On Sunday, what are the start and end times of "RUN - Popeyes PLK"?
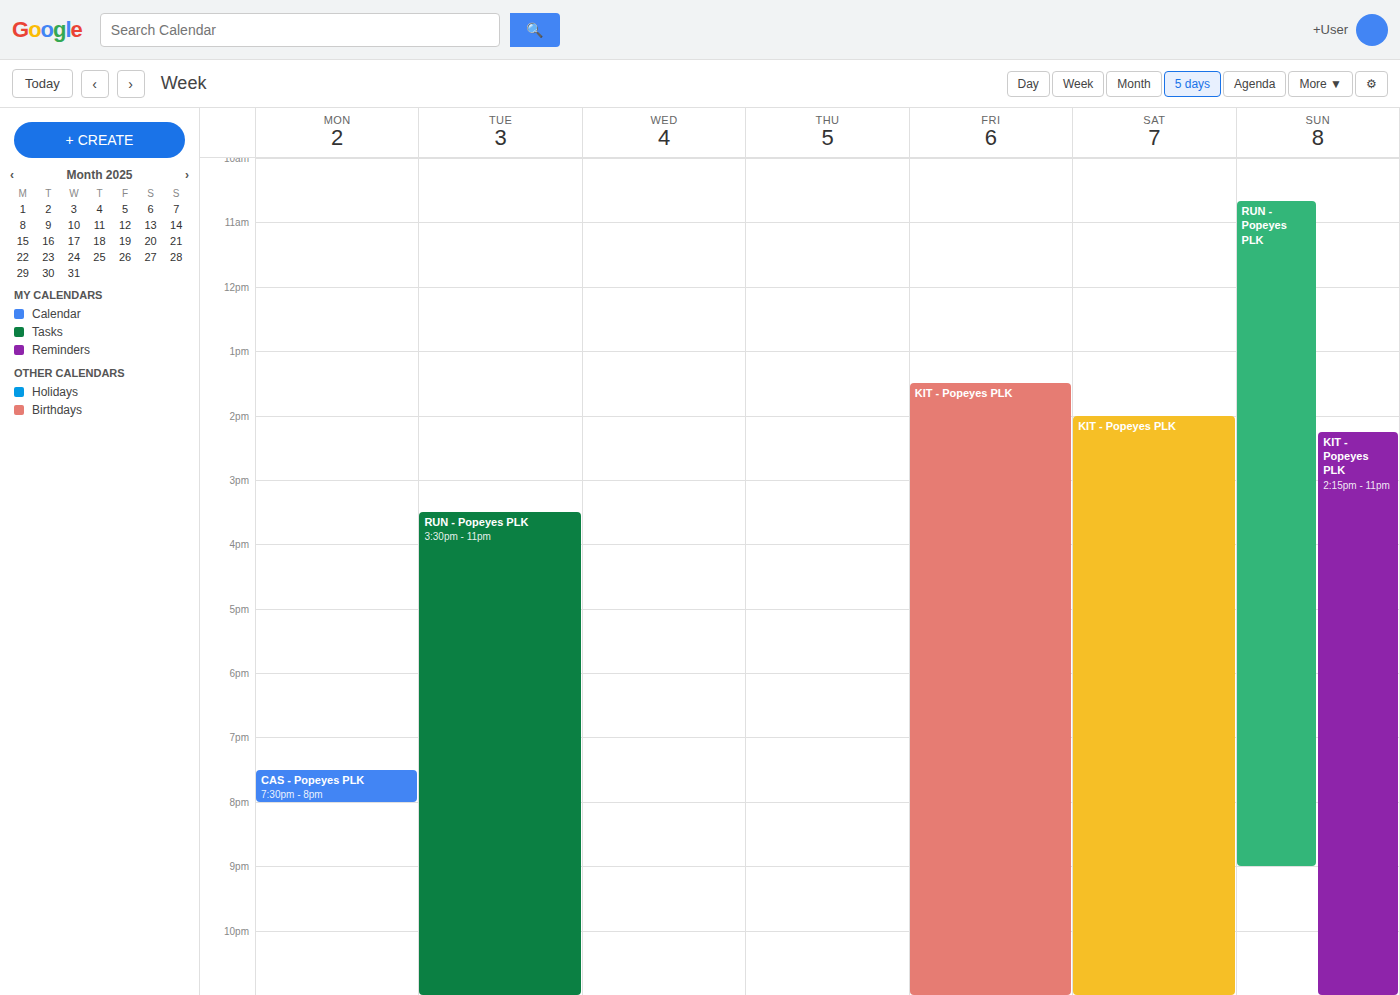
10:40 to 21:00